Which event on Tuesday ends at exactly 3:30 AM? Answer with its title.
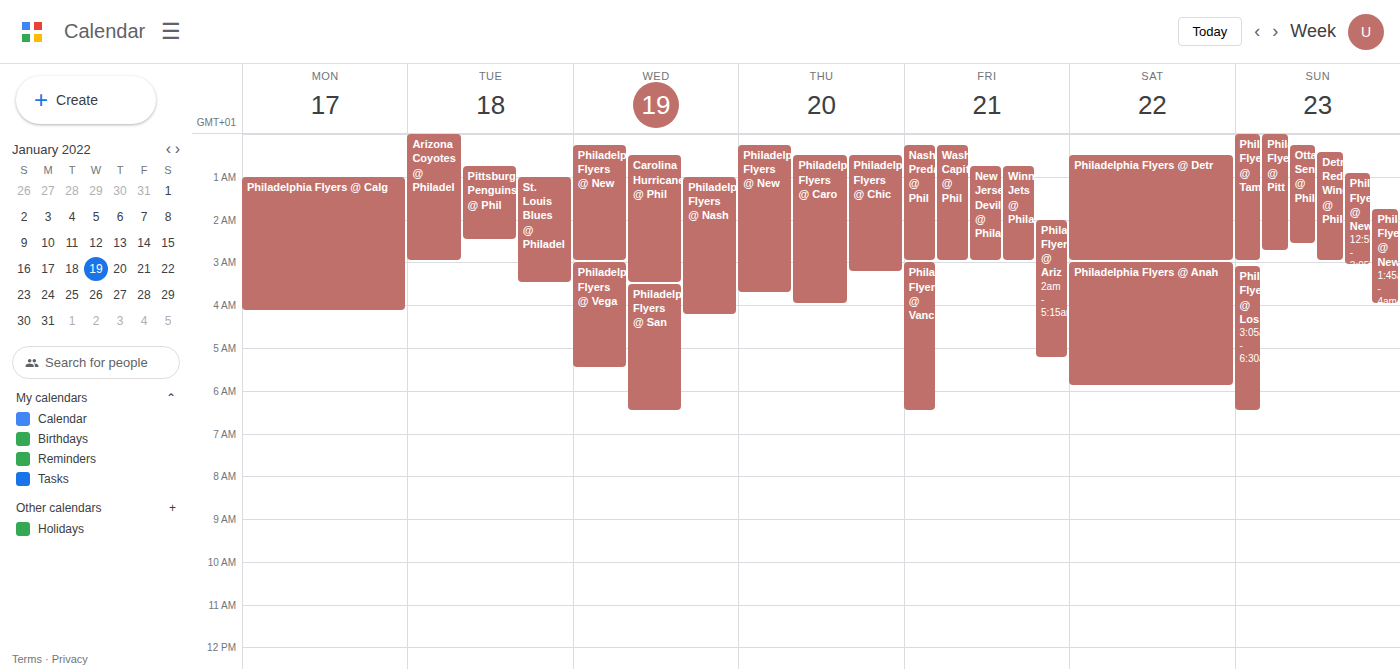
"St. Louis Blues @ Philadel"